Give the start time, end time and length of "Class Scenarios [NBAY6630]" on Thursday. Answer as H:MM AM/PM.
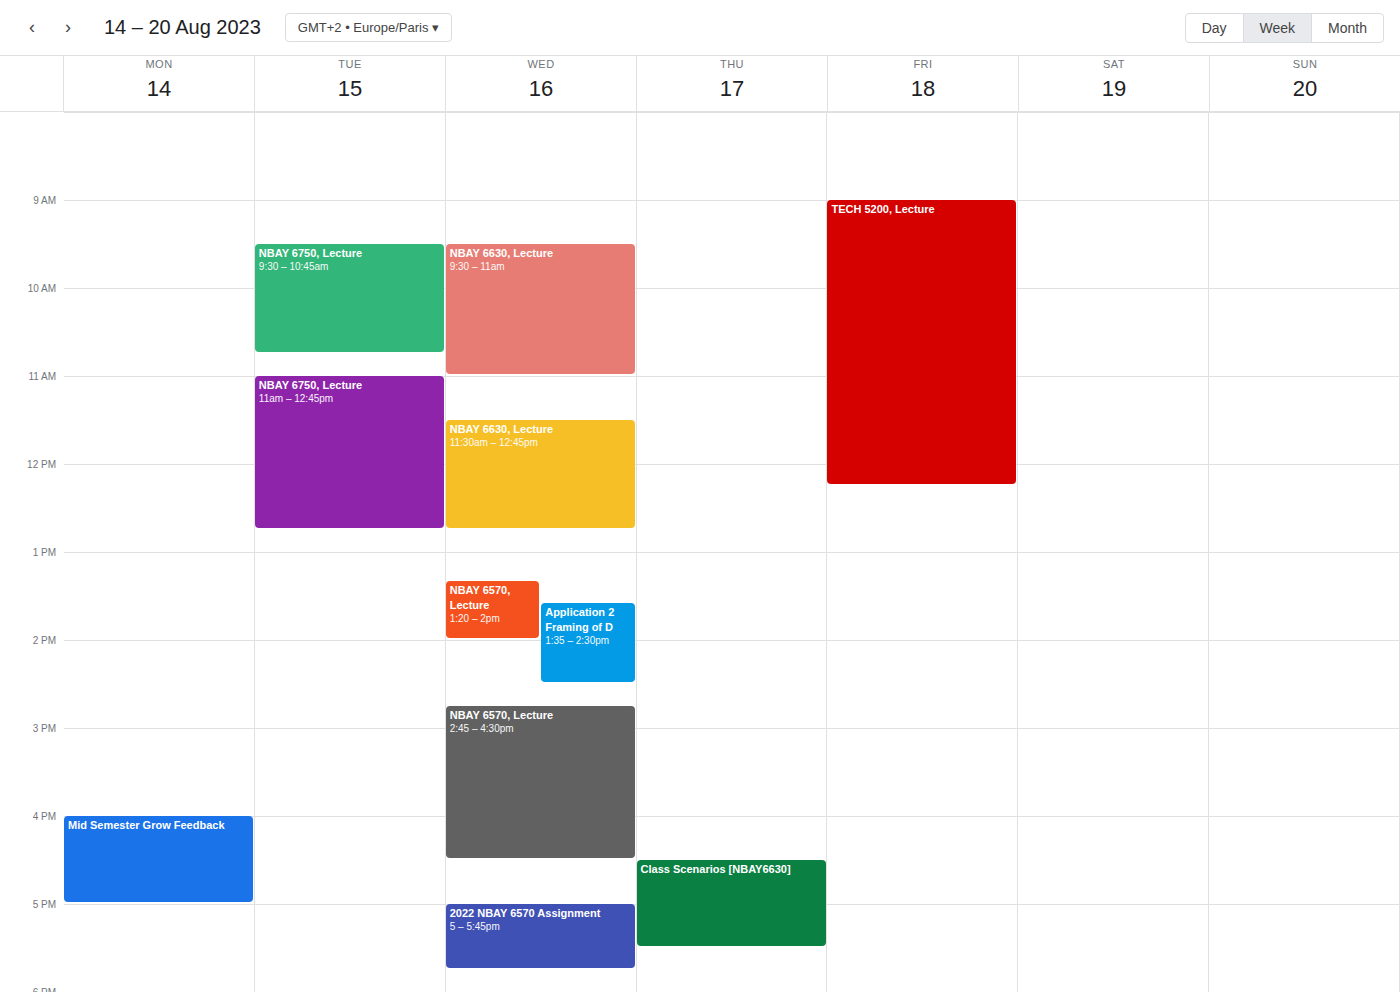
4:30 PM to 5:30 PM, 1 hour